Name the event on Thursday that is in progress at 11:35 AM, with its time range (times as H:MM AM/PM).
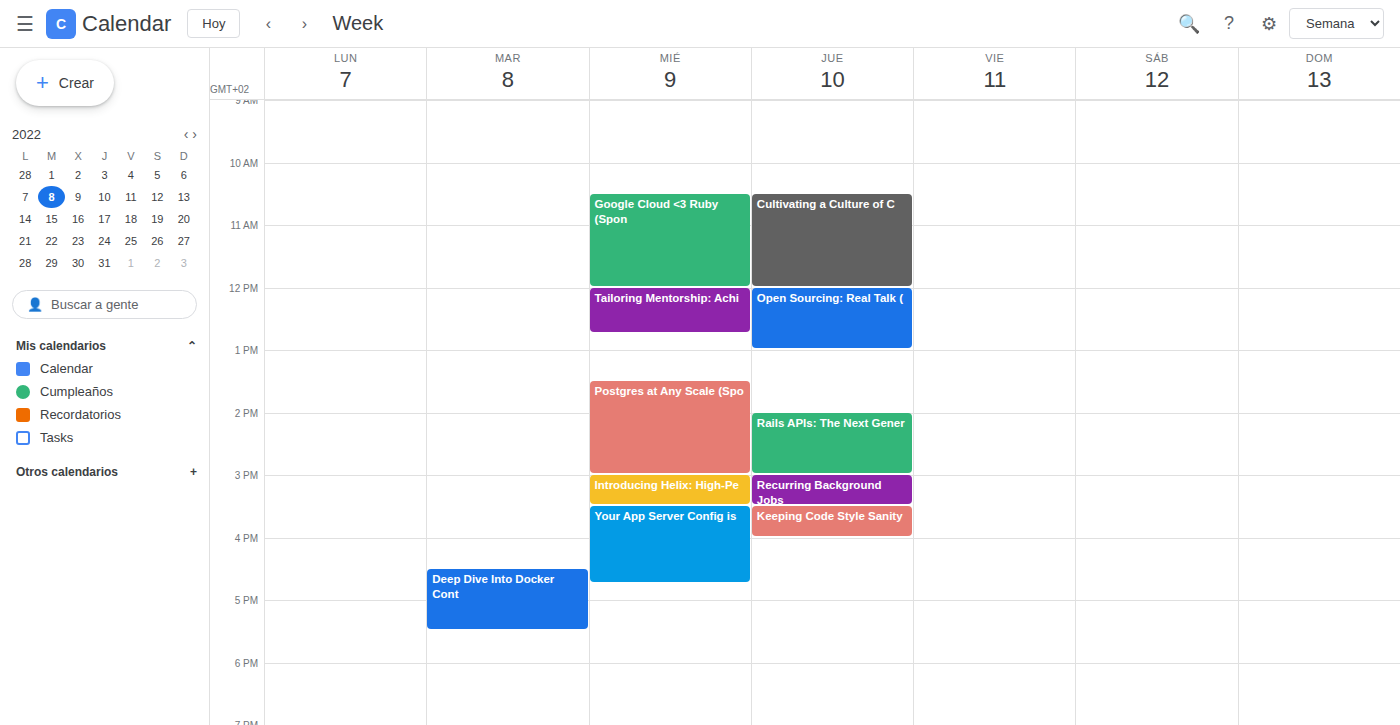
"Cultivating a Culture of C", 10:30 AM to 12:00 PM